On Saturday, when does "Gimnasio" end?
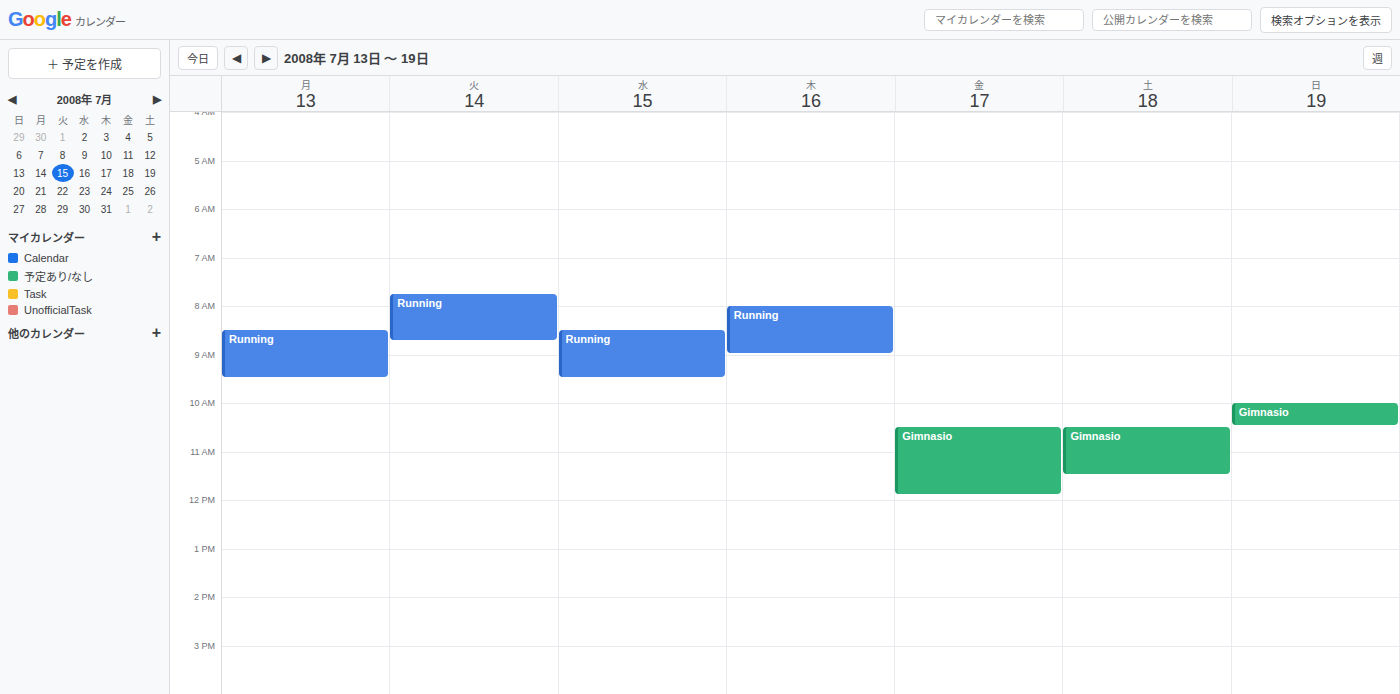
11:30 AM